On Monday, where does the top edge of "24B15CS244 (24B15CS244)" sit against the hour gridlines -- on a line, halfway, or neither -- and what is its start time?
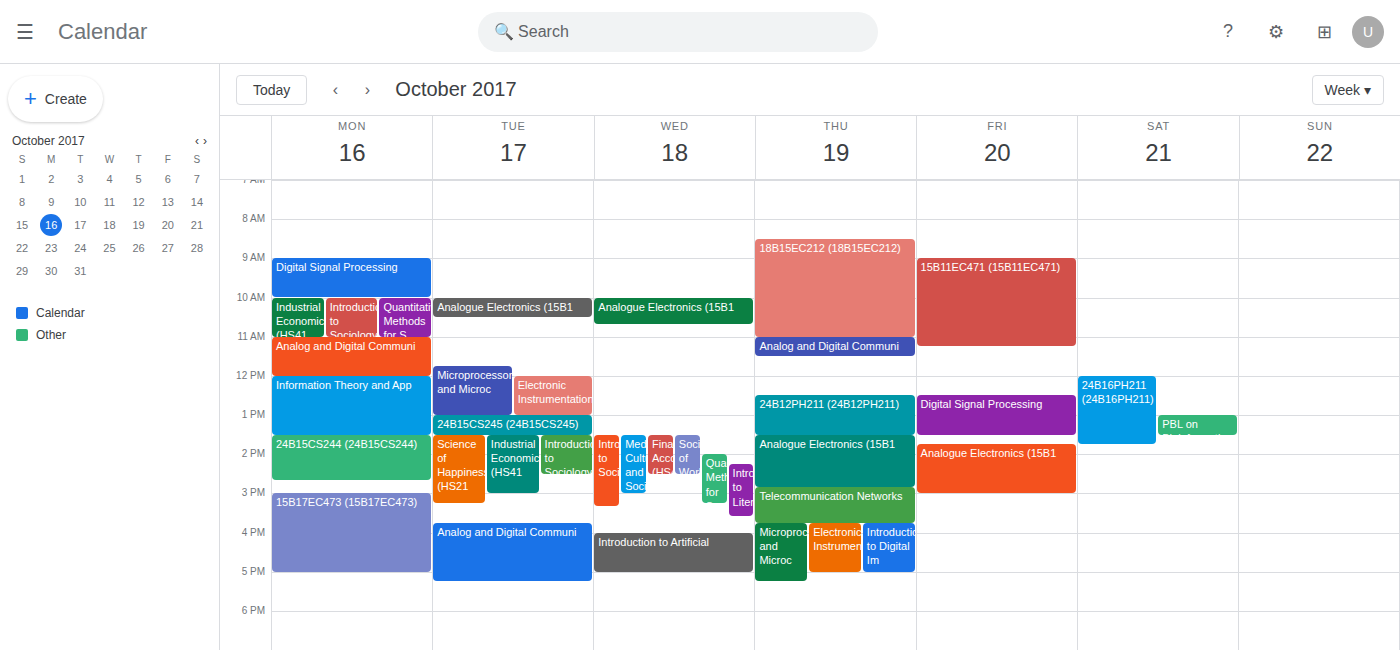
1:30 PM -- halfway between the 1 PM and 2 PM lines.